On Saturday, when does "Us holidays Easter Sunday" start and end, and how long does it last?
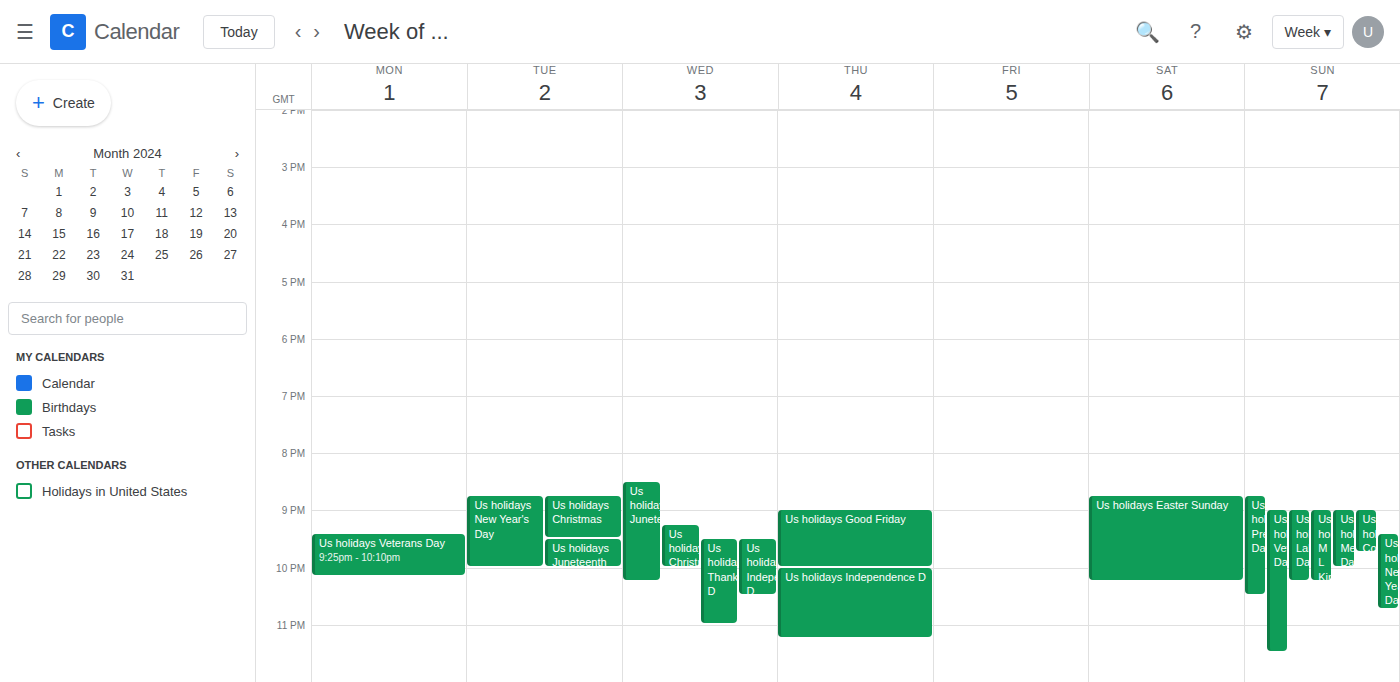
20:45 to 22:15, 1 hour 30 minutes